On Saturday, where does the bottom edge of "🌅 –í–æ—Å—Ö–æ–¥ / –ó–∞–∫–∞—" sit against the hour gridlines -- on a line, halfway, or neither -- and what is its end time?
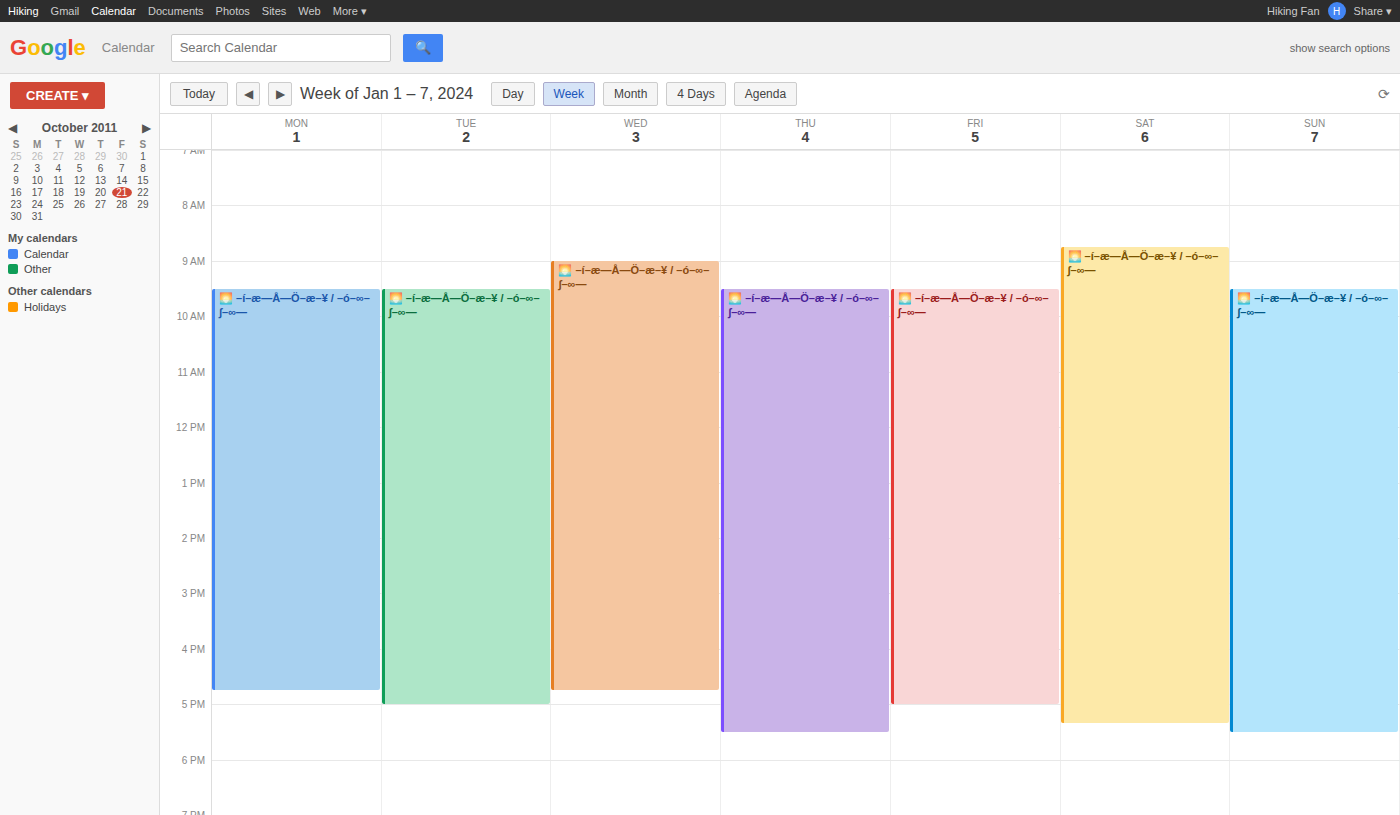
5:20 PM -- neither: 20 minutes below the 5 PM line and 40 minutes above the 6 PM line.